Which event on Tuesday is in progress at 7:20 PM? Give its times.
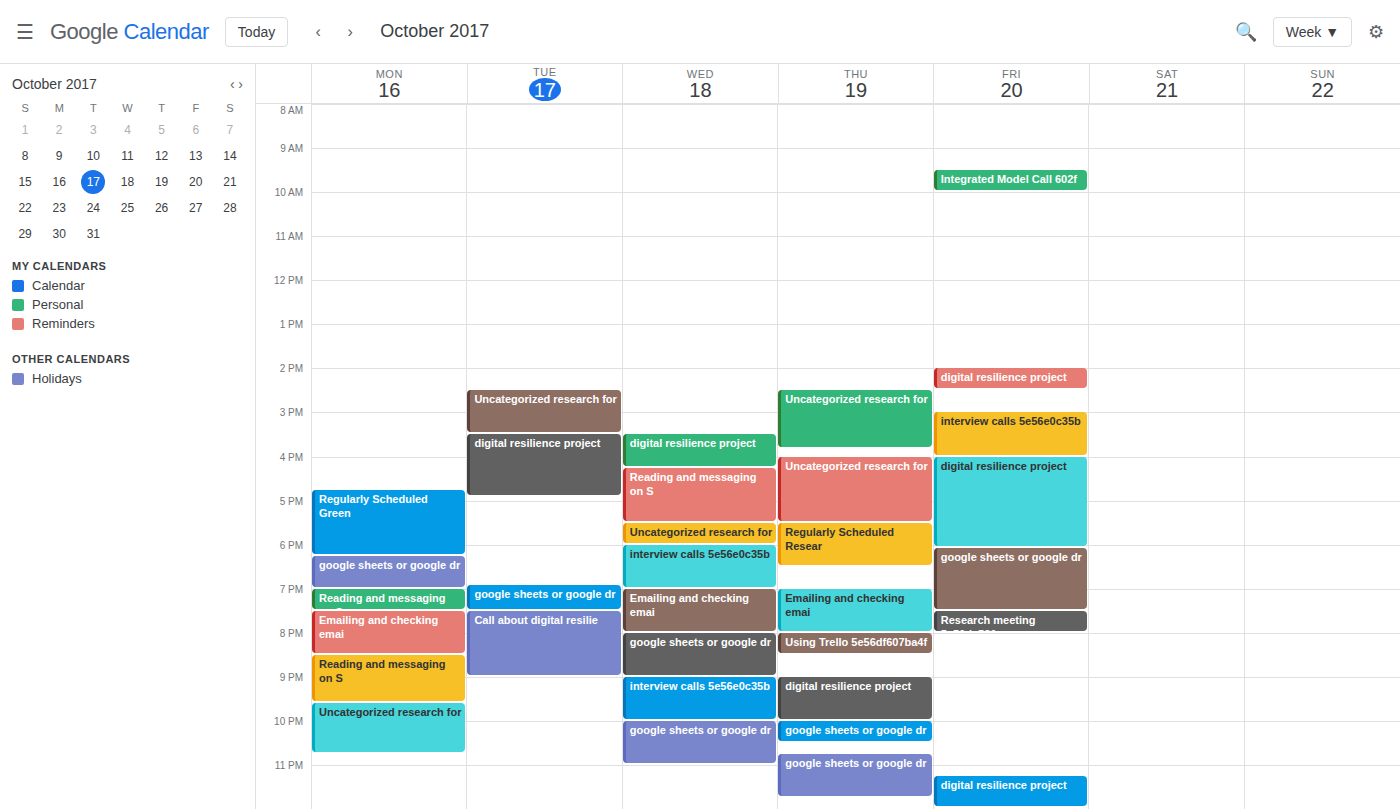
"google sheets or google dr", 6:55 PM to 7:30 PM